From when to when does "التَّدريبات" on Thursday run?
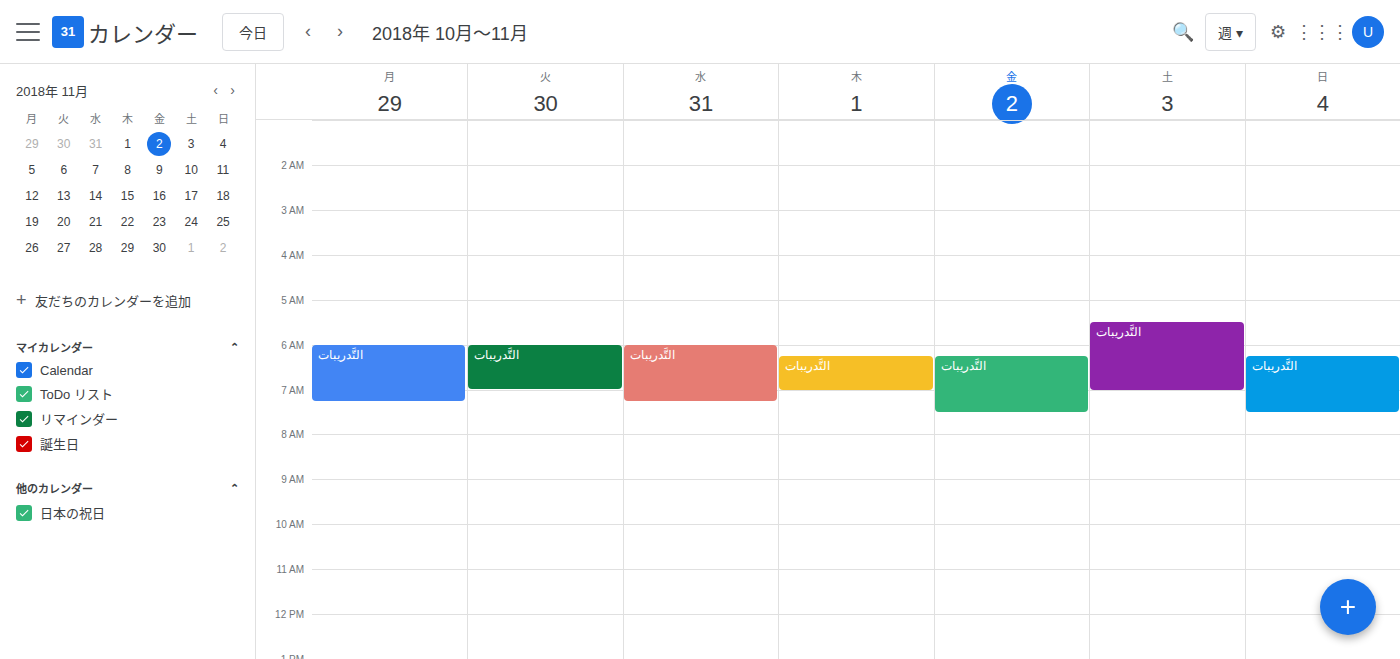
6:15 AM to 7:00 AM